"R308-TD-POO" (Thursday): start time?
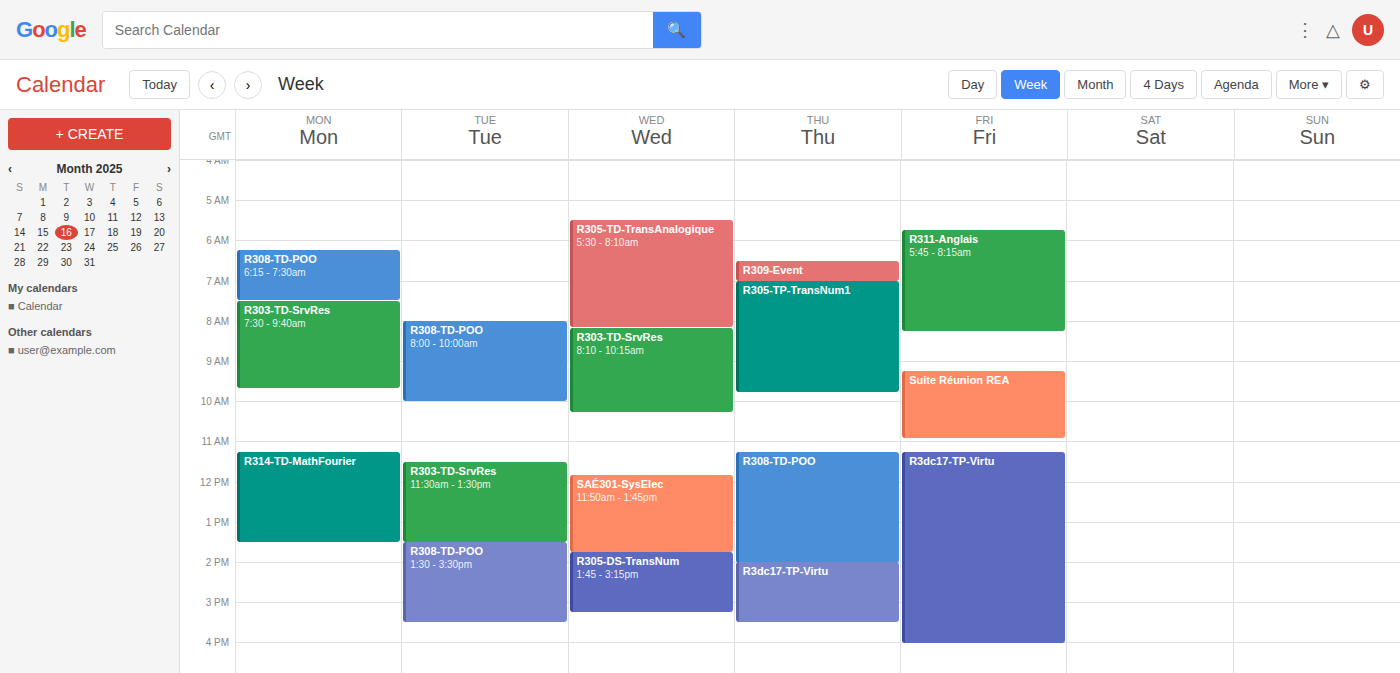
11:15 AM